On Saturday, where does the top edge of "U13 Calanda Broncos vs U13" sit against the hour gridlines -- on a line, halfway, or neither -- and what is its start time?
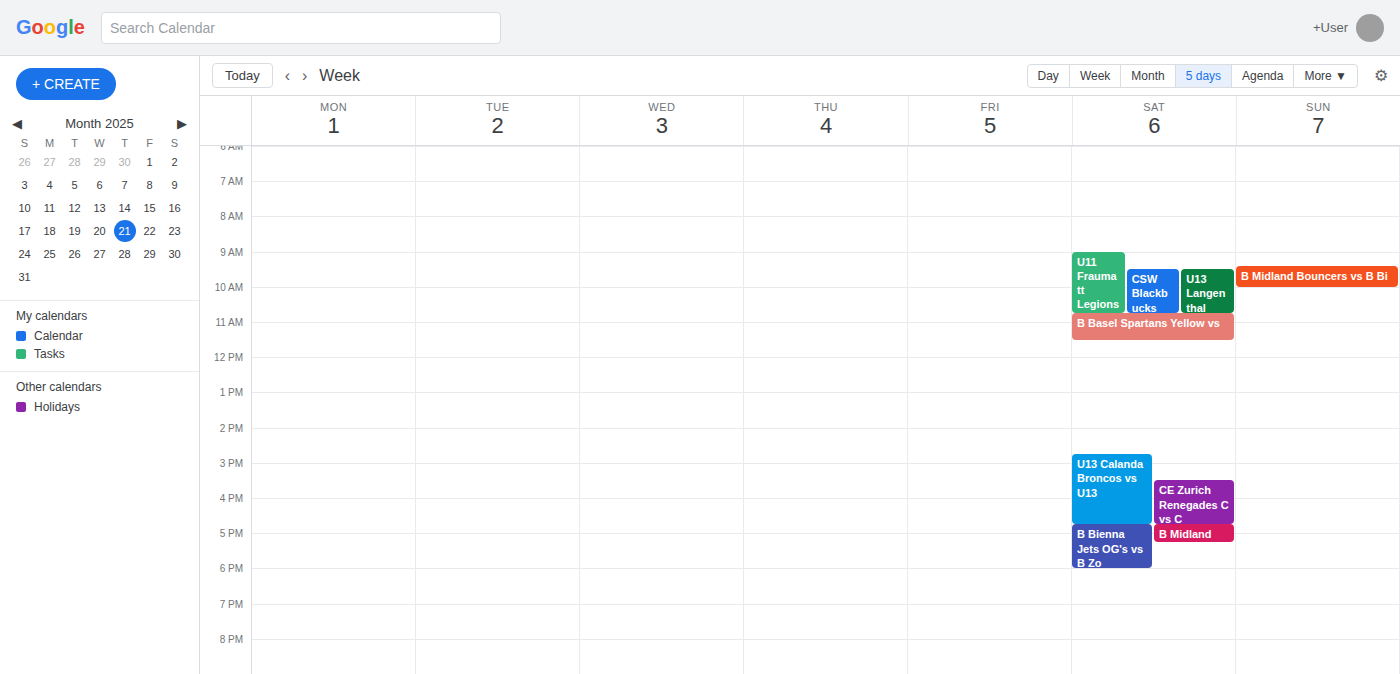
2:45 PM -- neither: three quarters of the way from the 2 PM line to the 3 PM line.